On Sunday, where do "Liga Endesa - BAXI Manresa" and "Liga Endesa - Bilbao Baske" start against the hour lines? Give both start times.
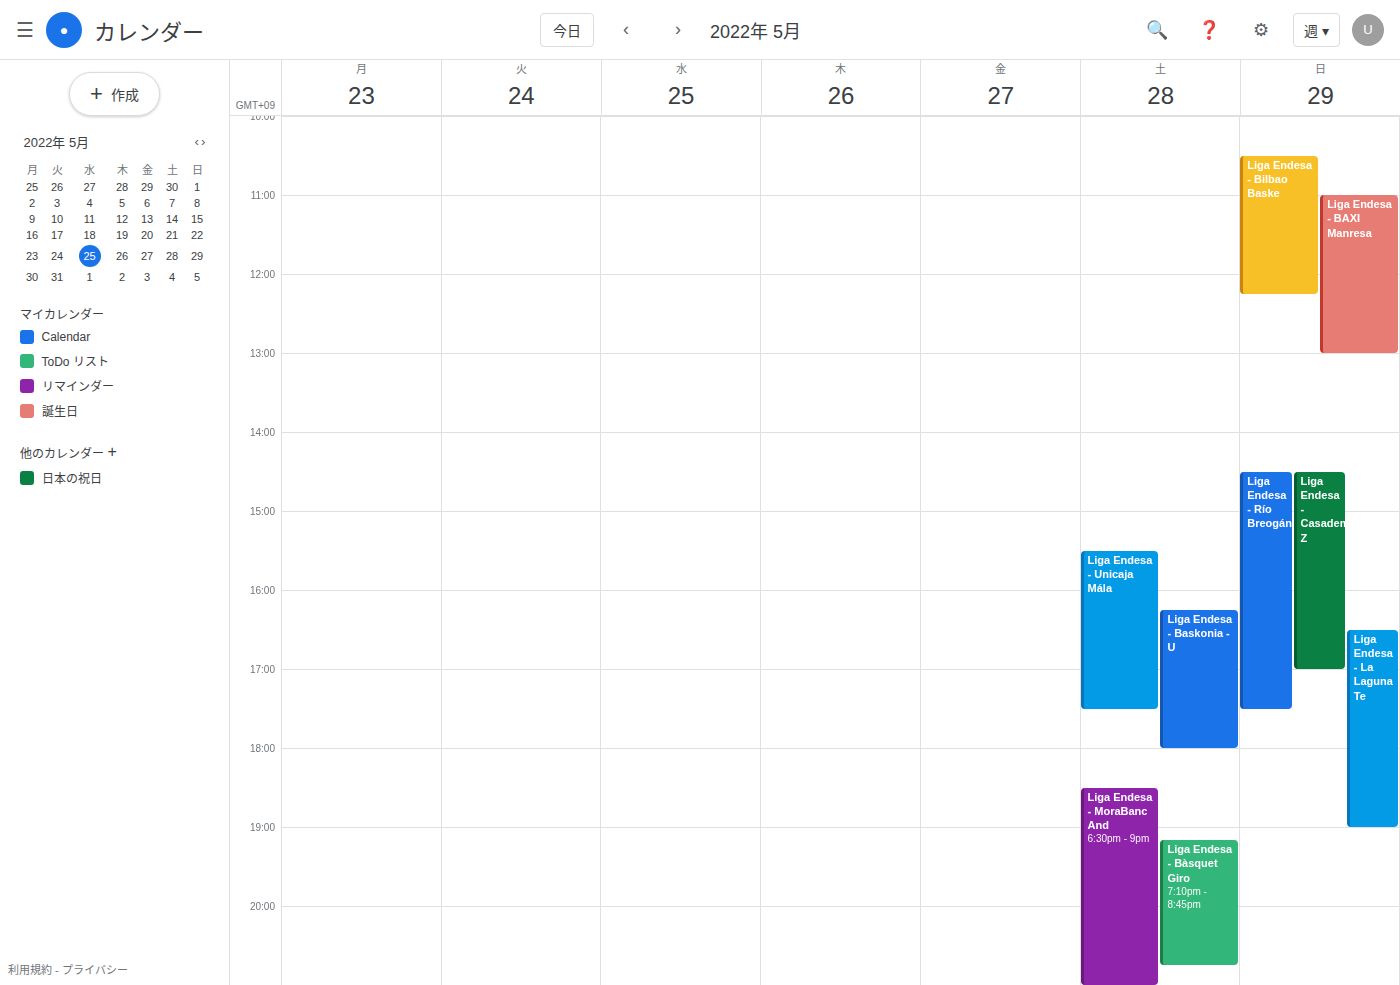
"Liga Endesa - BAXI Manresa": 11:00 AM, exactly on the 11 AM line. "Liga Endesa - Bilbao Baske": 10:30 AM, halfway between the 10 AM and 11 AM lines.